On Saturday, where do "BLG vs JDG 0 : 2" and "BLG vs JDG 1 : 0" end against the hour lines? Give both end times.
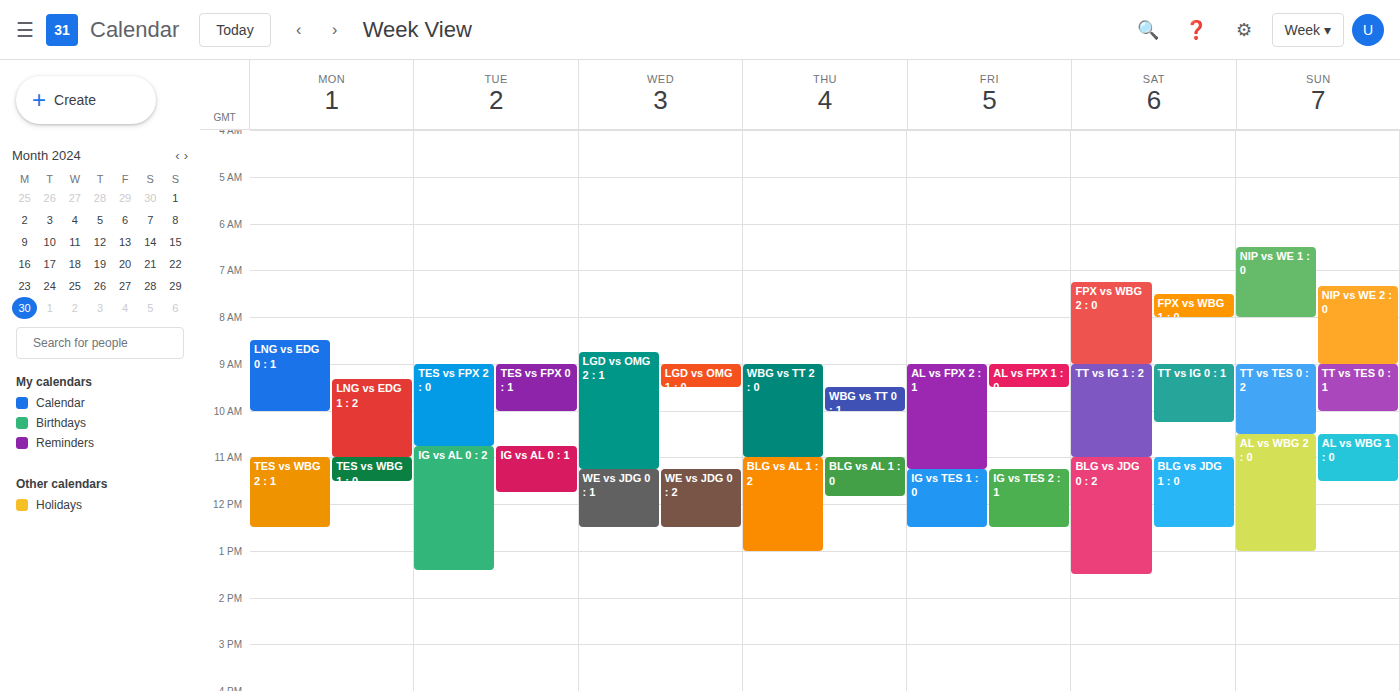
"BLG vs JDG 0 : 2": 1:30 PM, halfway between the 1 PM and 2 PM lines. "BLG vs JDG 1 : 0": 12:30 PM, halfway between the 12 PM and 1 PM lines.